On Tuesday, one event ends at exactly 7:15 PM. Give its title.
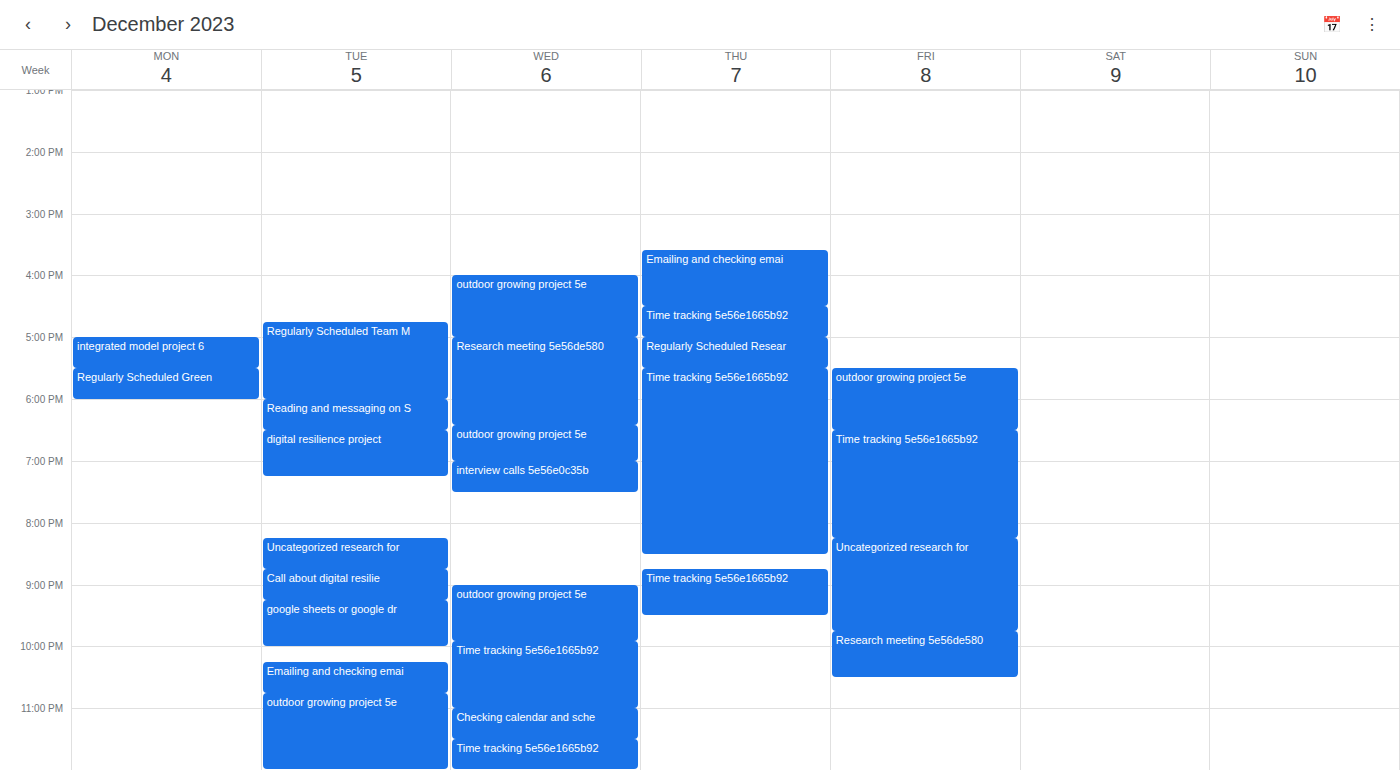
"digital resilience project"